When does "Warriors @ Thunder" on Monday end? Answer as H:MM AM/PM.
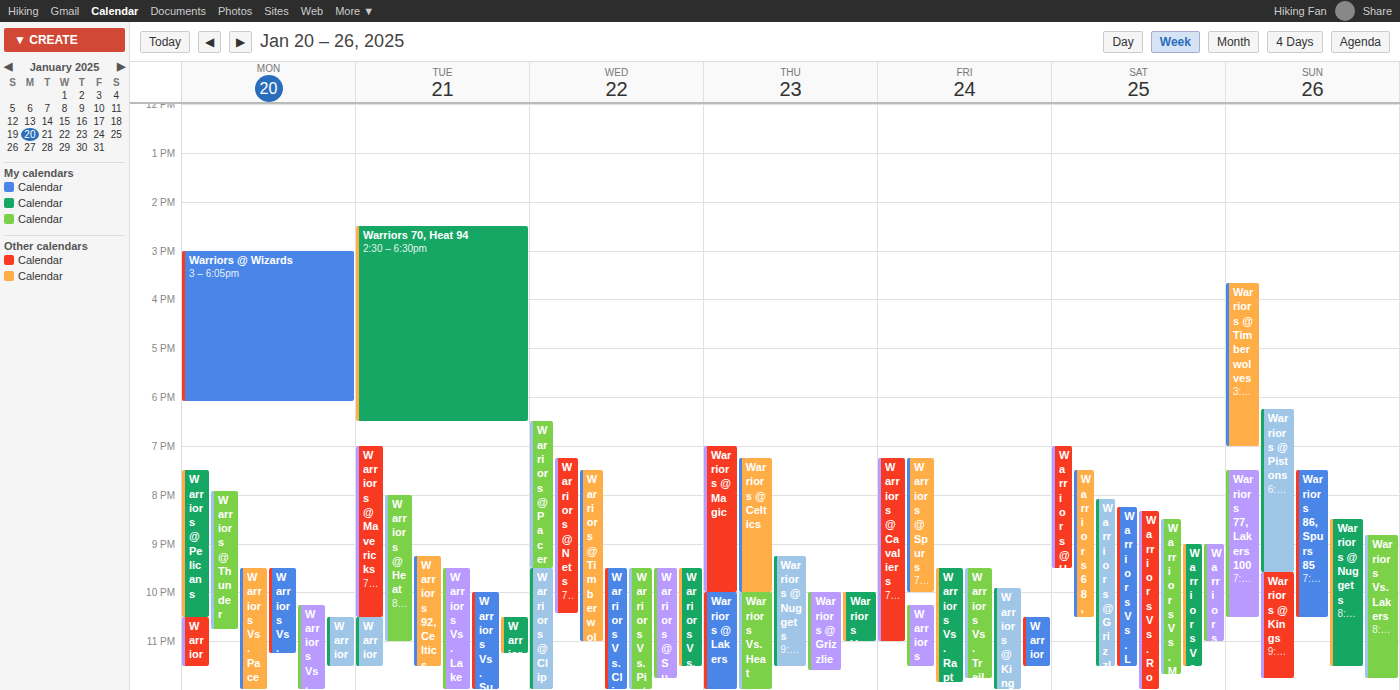
10:45 PM